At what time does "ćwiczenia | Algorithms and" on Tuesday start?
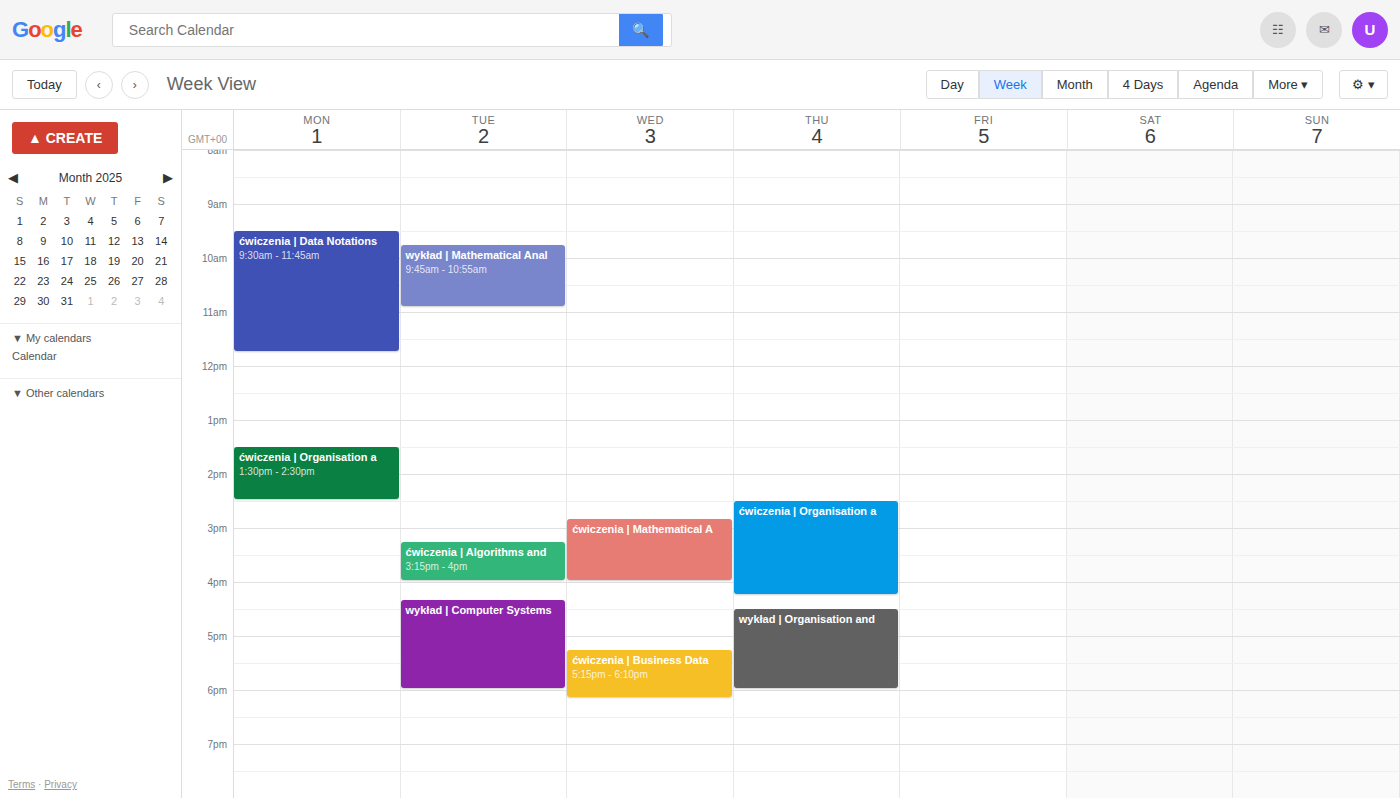
3:15 PM